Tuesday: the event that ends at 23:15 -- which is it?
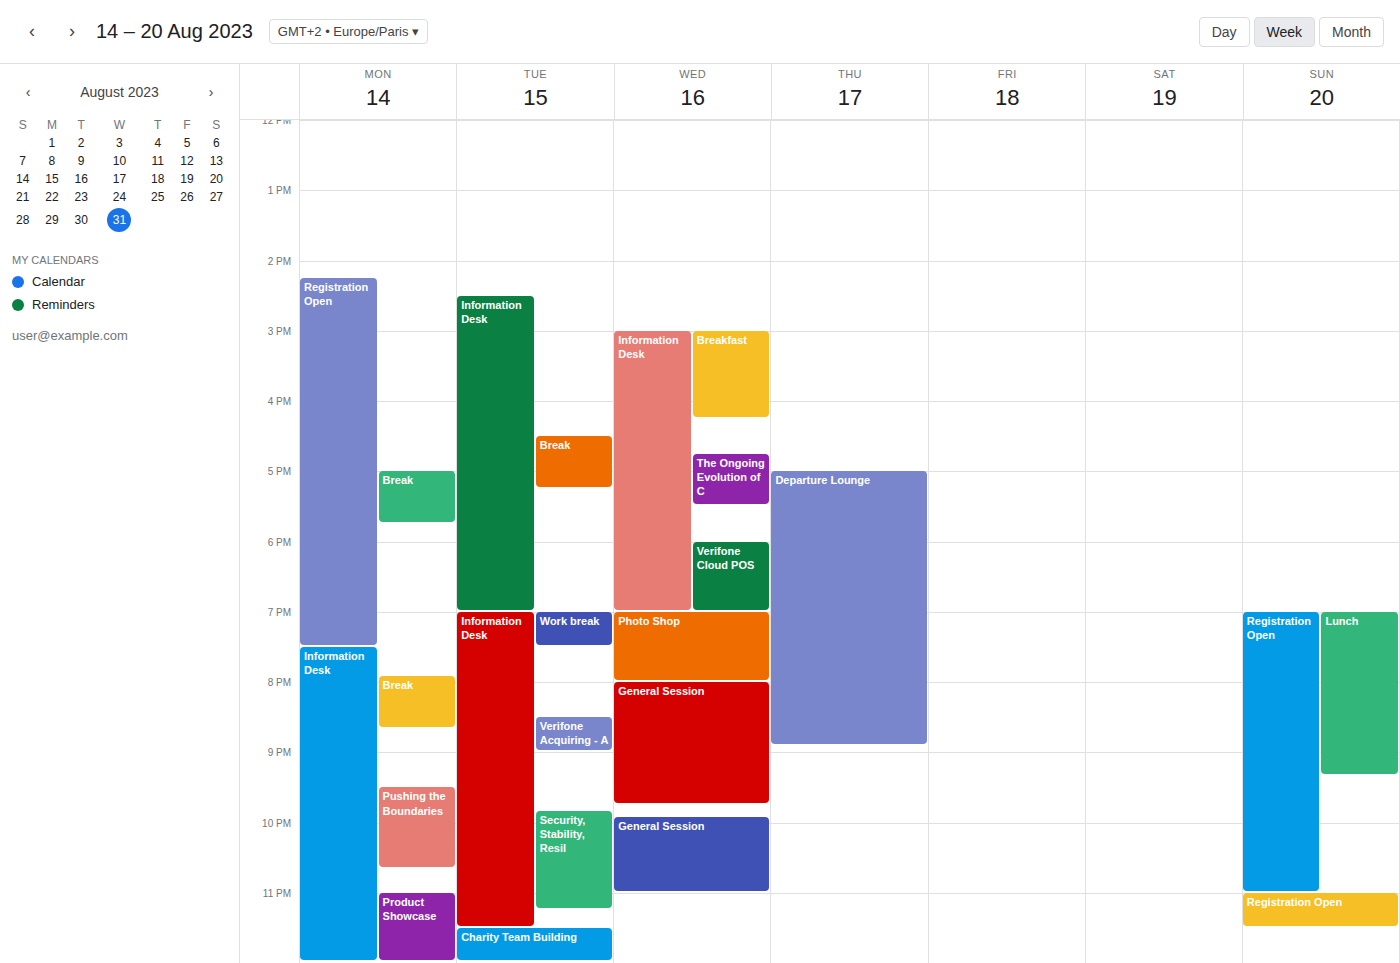
"Security, Stability, Resil"